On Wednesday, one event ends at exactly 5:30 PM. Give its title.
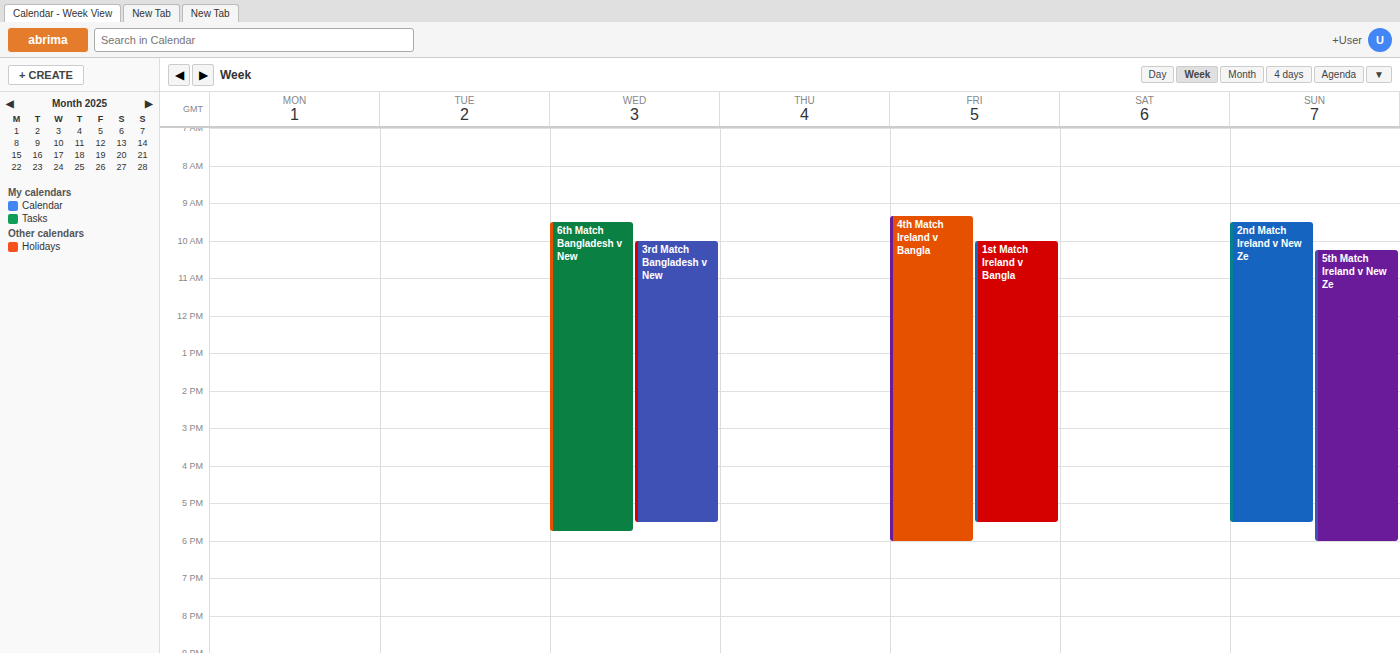
"3rd Match Bangladesh v New"